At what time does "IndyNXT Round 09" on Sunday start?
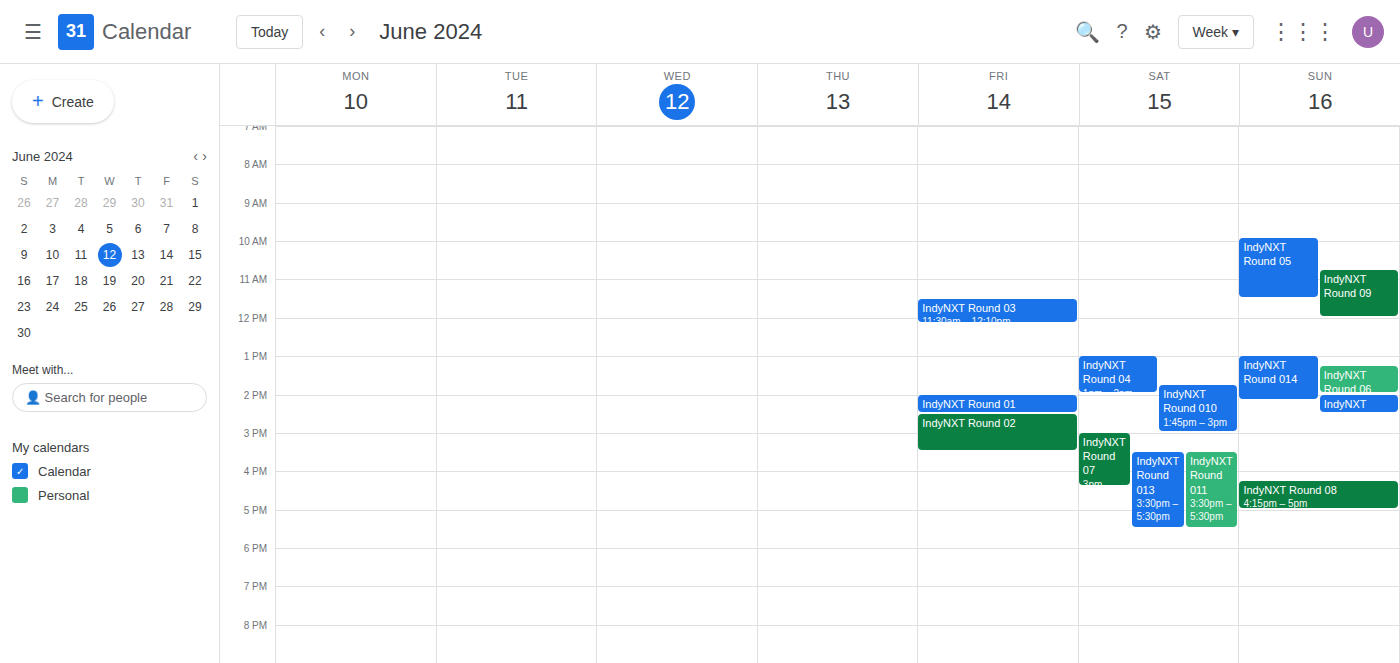
10:45 AM